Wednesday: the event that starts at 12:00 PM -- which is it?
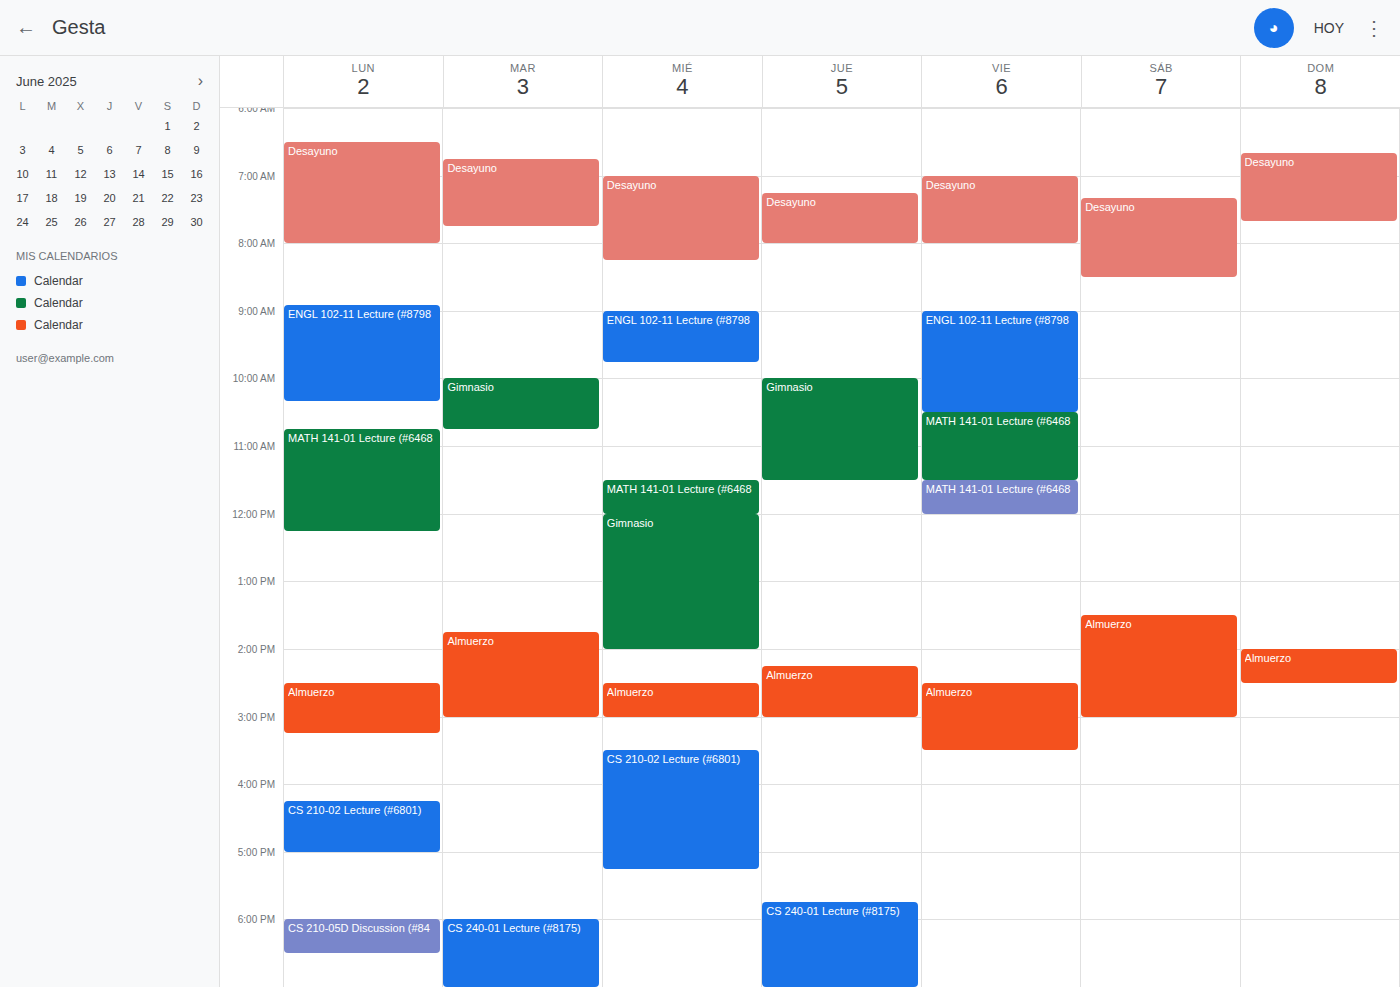
"Gimnasio"